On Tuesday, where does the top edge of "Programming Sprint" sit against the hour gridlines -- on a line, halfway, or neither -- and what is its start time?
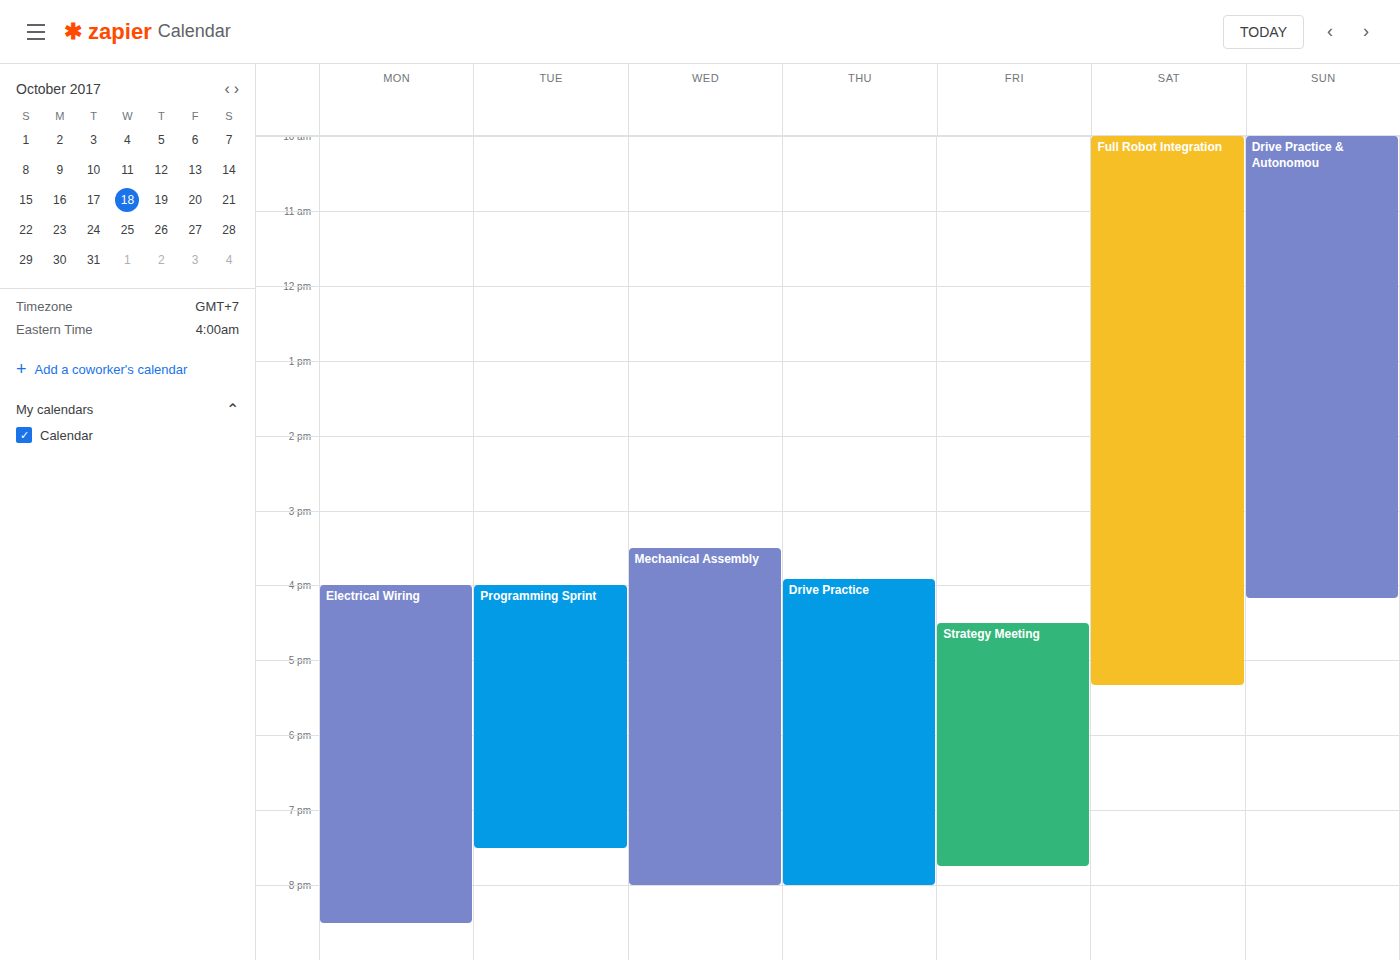
16:00 -- exactly on the 16:00 line.